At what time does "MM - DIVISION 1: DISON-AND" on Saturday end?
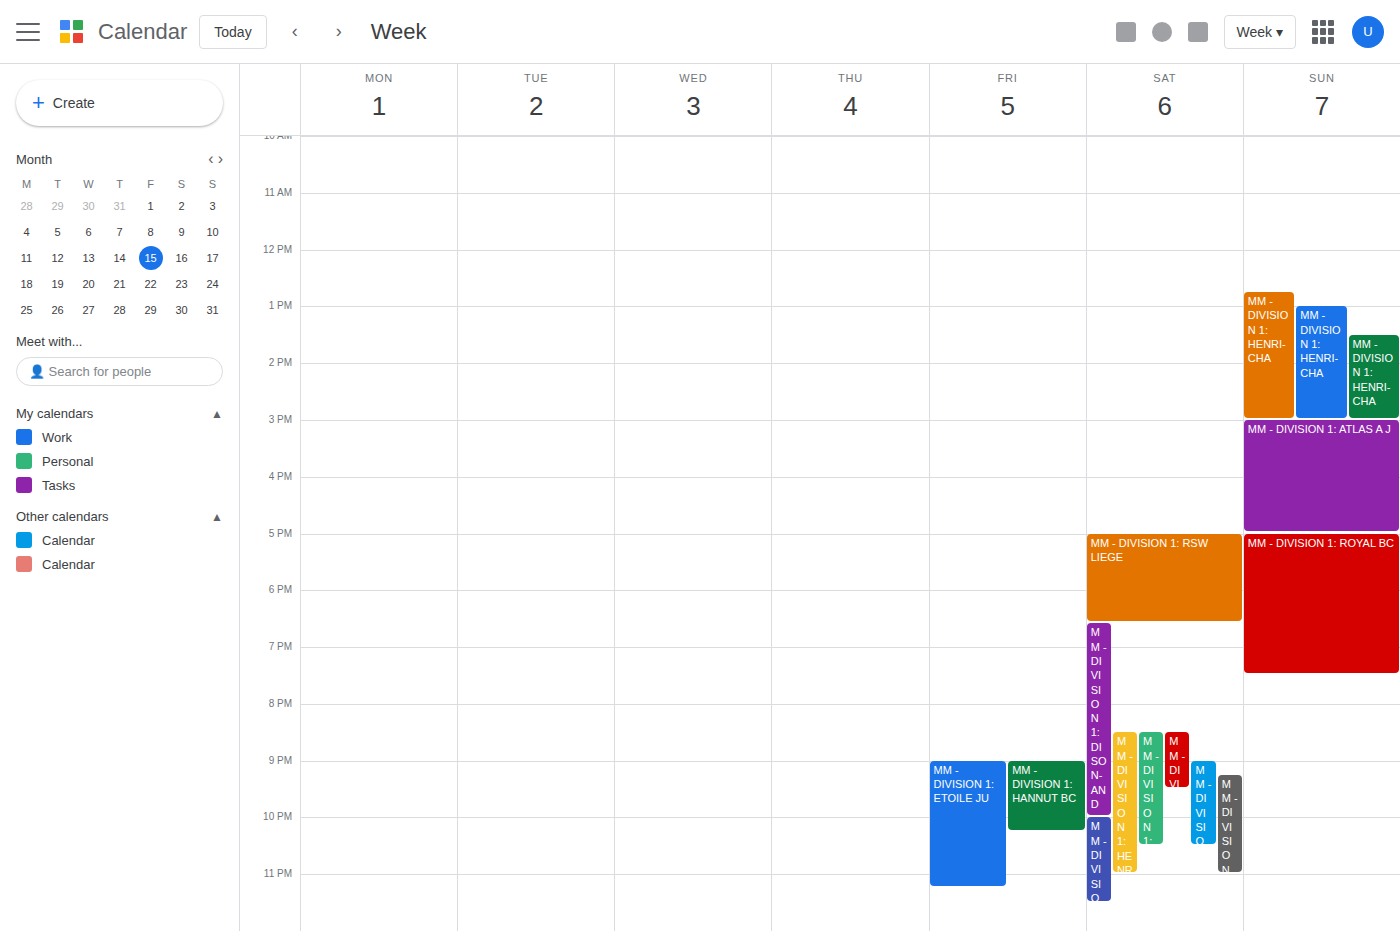
10:00 PM